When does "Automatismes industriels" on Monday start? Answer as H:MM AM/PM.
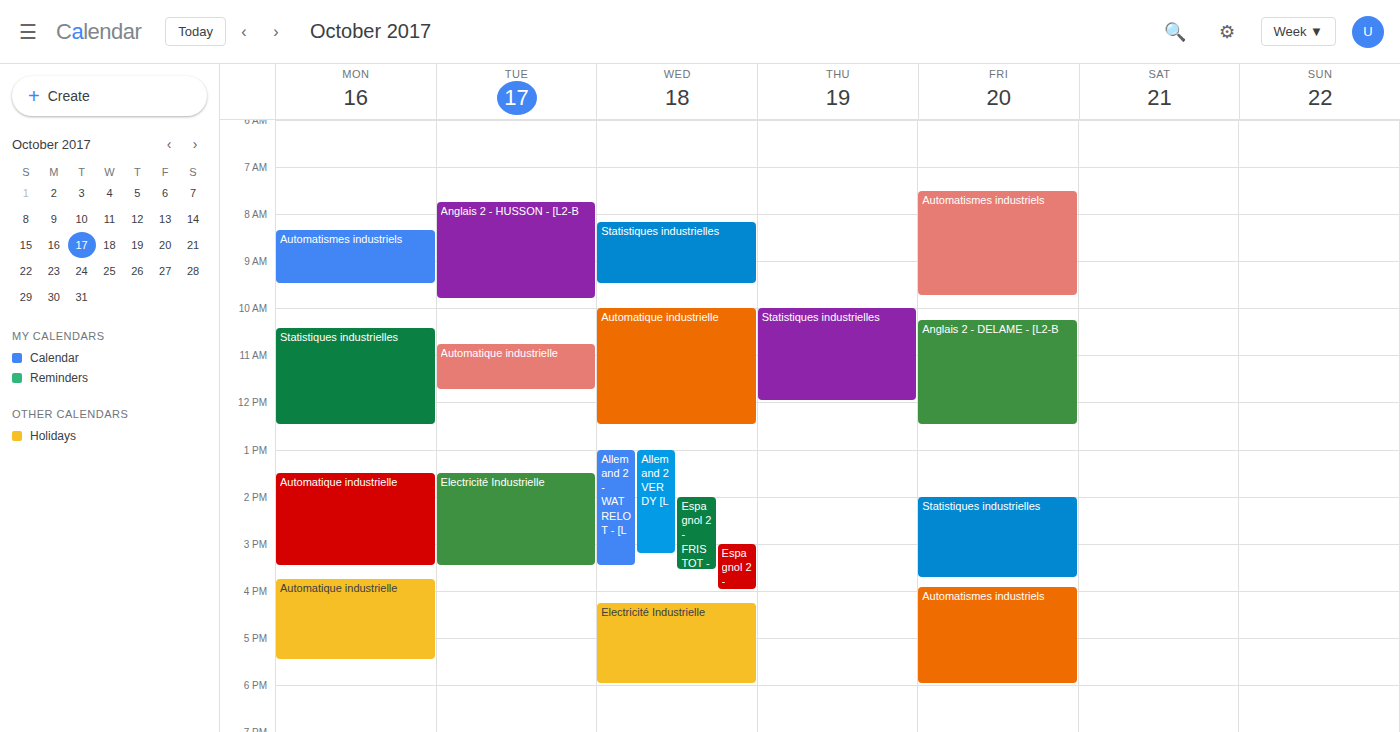
8:20 AM